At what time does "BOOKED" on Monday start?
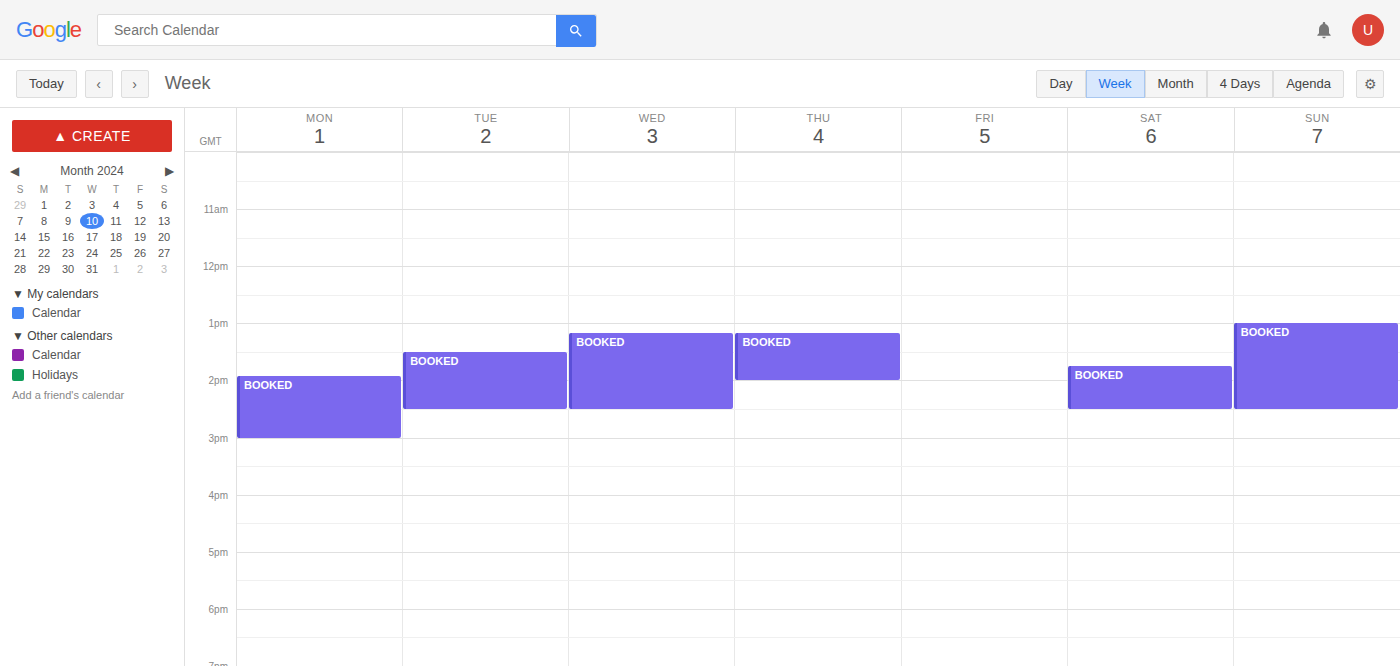
1:55 PM